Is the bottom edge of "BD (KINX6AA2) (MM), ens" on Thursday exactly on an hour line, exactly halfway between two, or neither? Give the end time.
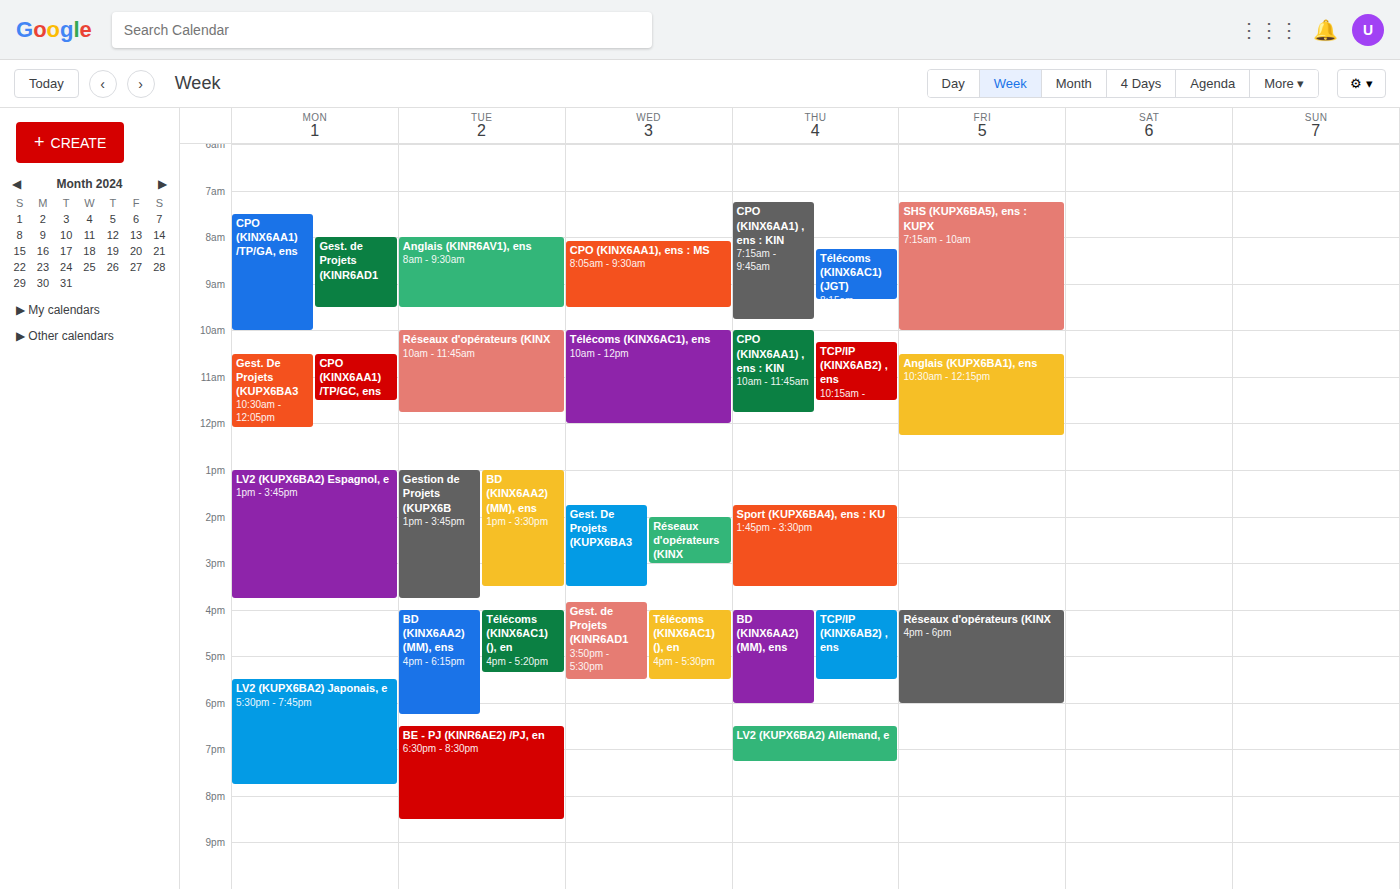
6:00 PM -- exactly on the 6 PM line.